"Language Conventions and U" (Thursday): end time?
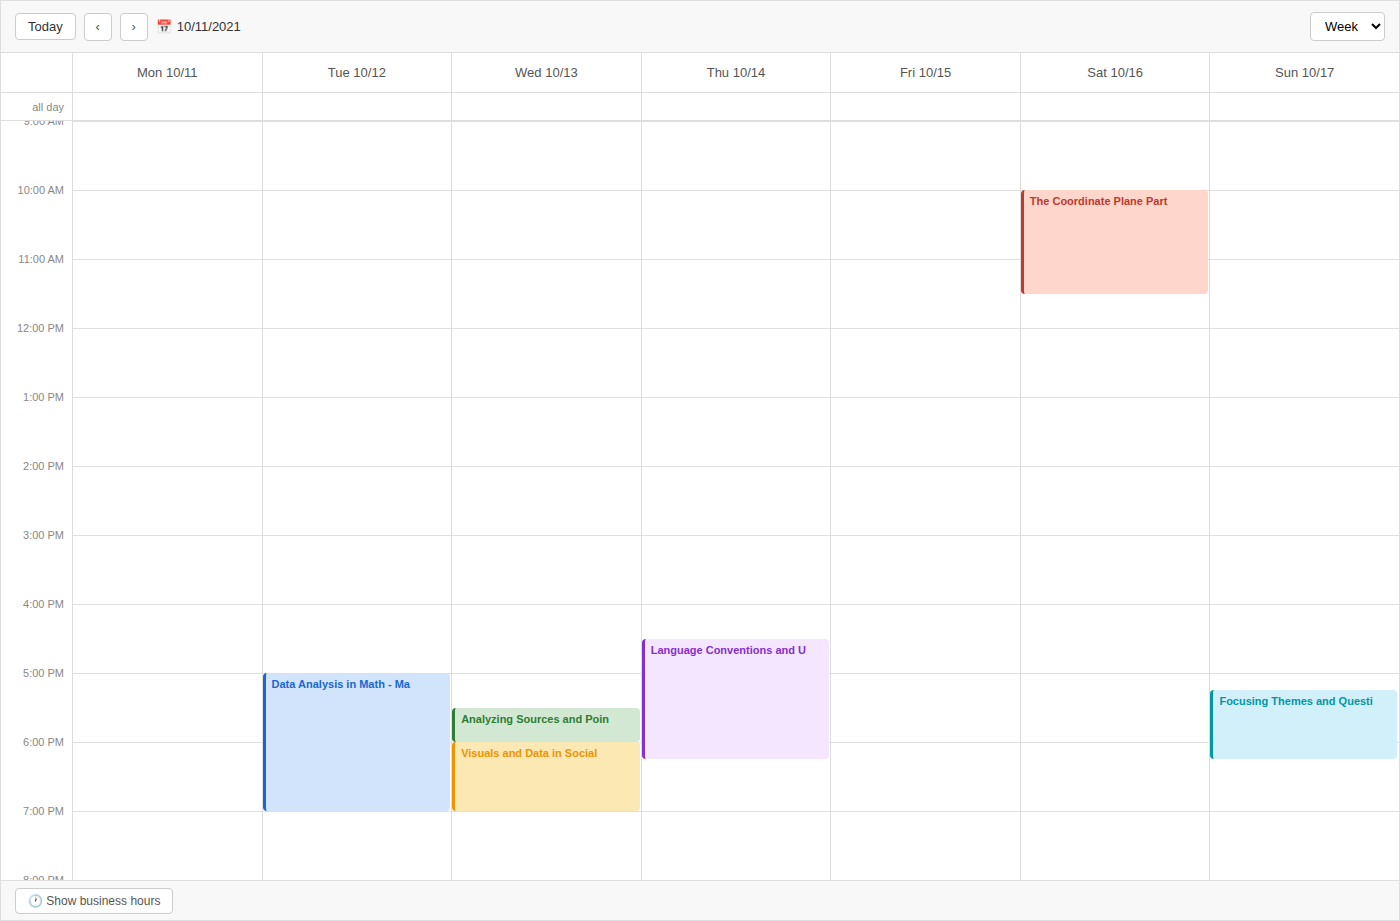
6:15 PM